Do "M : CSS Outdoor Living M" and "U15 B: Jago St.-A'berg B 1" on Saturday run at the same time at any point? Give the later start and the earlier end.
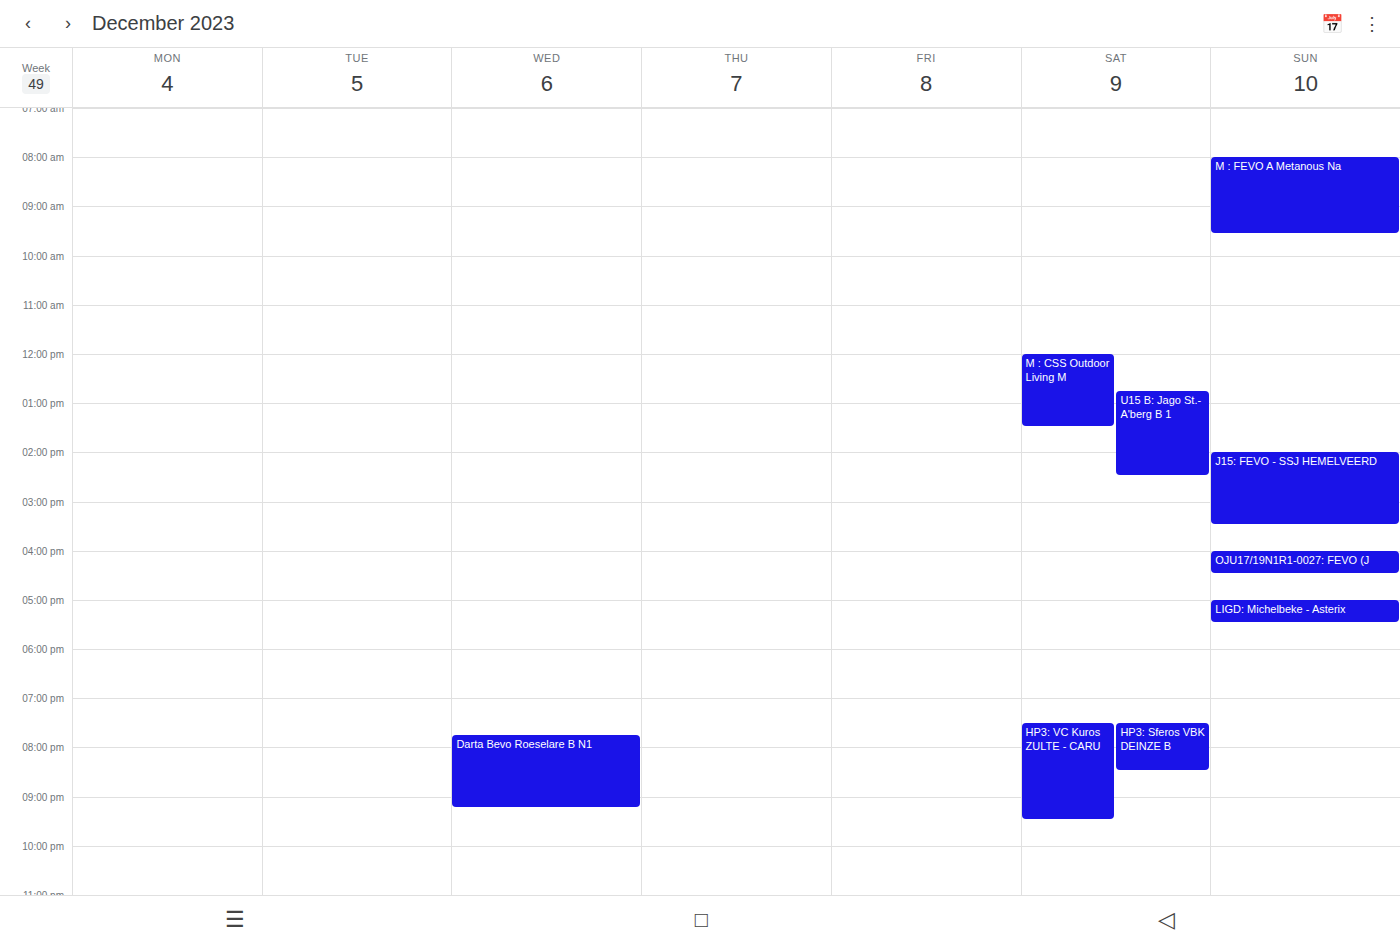
"U15 B: Jago St.-A'berg B 1" starts at 12:45, before "M : CSS Outdoor Living M" ends at 13:30 -- they overlap.